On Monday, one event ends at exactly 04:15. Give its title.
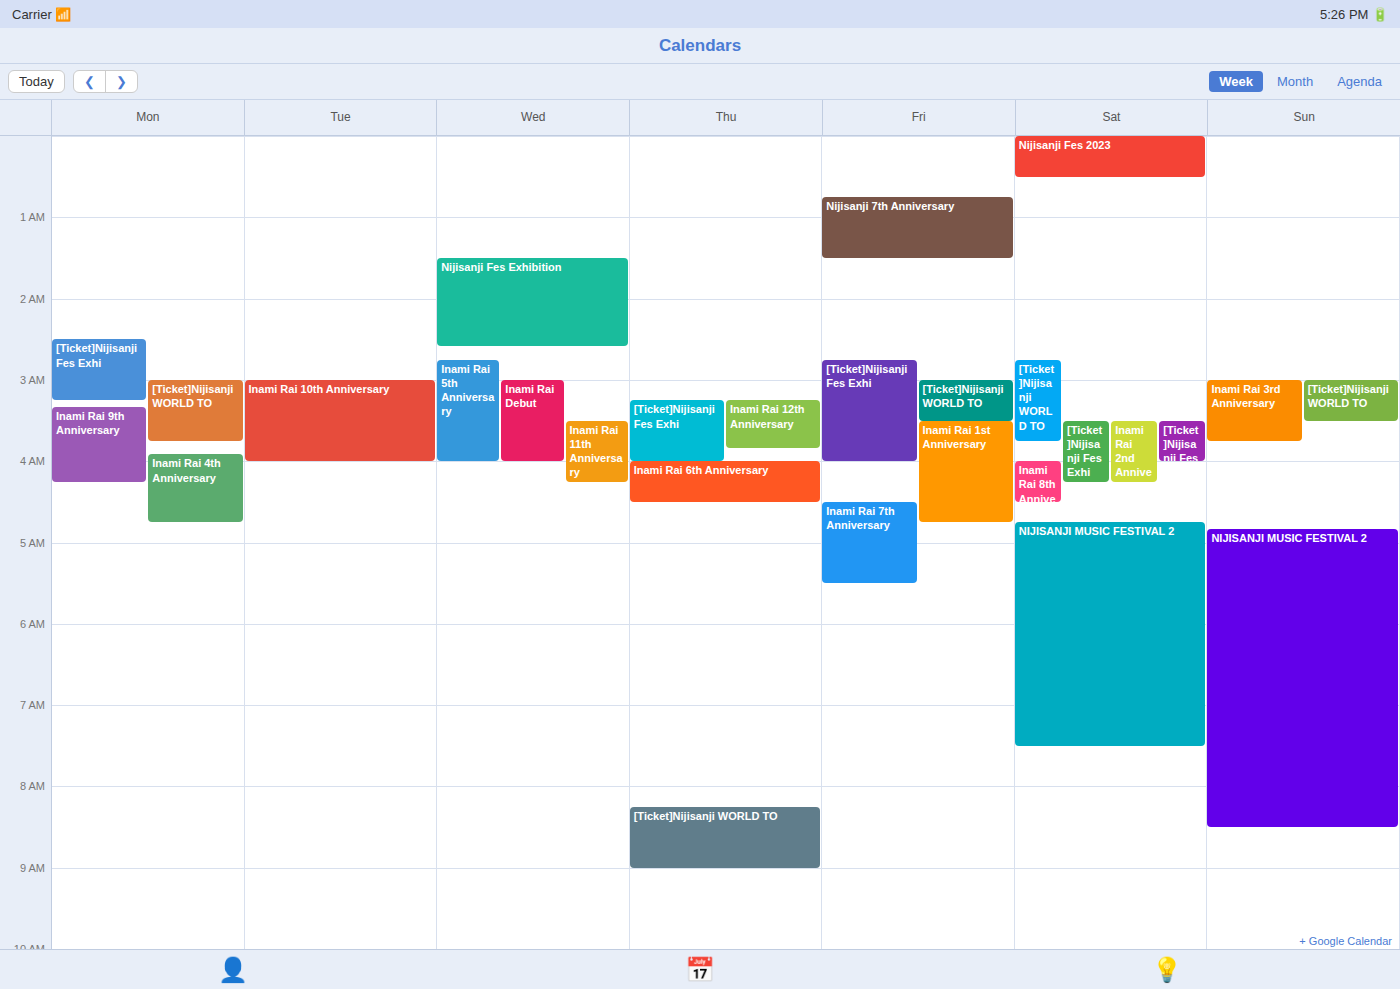
"Inami Rai 9th Anniversary"